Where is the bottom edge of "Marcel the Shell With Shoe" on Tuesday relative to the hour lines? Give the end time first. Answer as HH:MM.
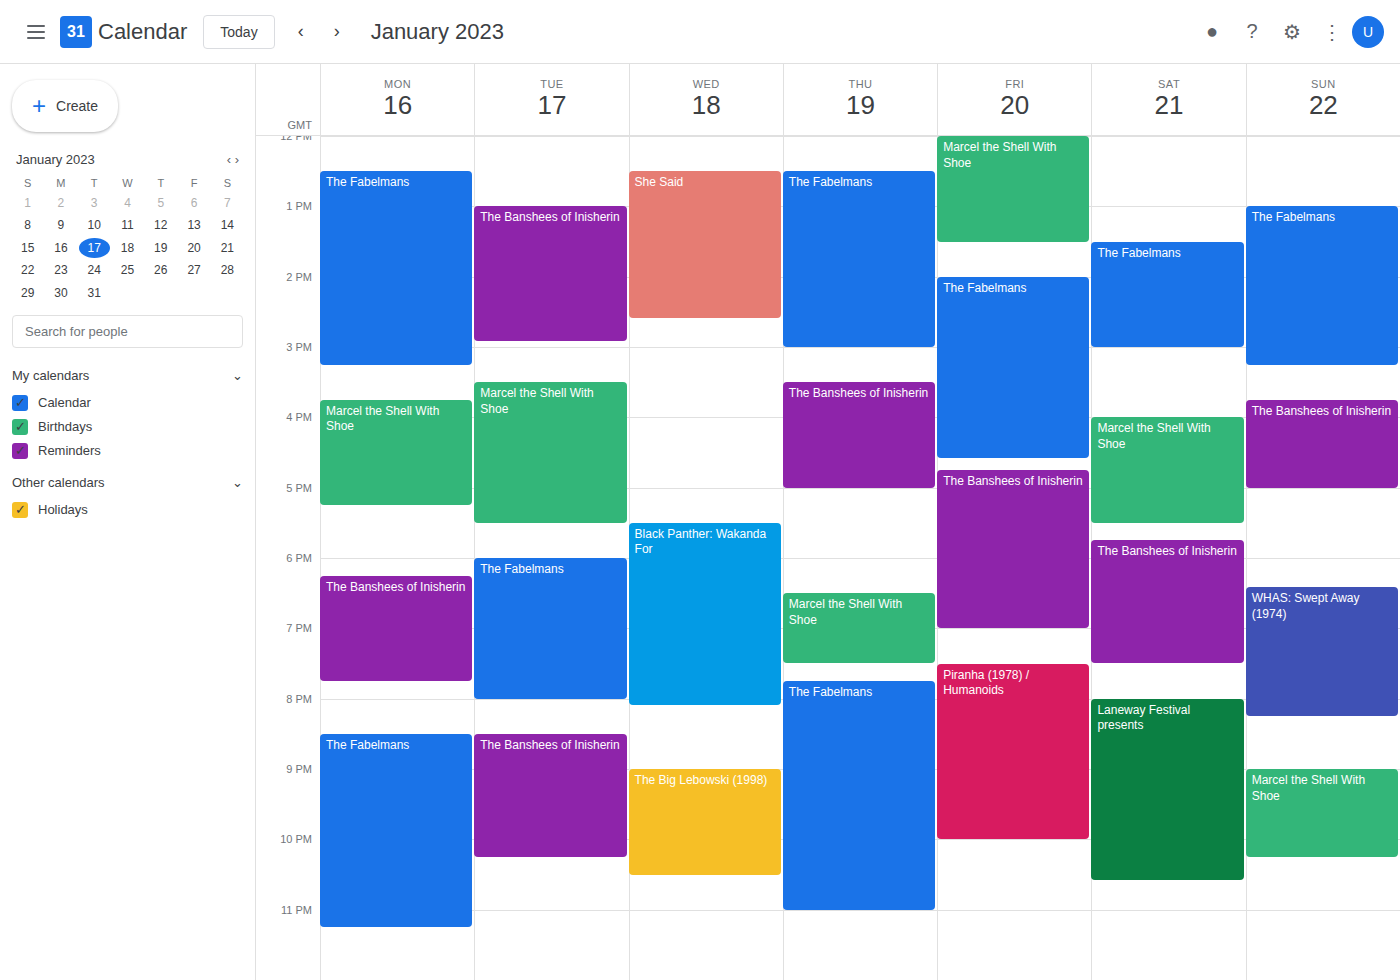
17:30 -- halfway between the 17:00 and 18:00 lines.